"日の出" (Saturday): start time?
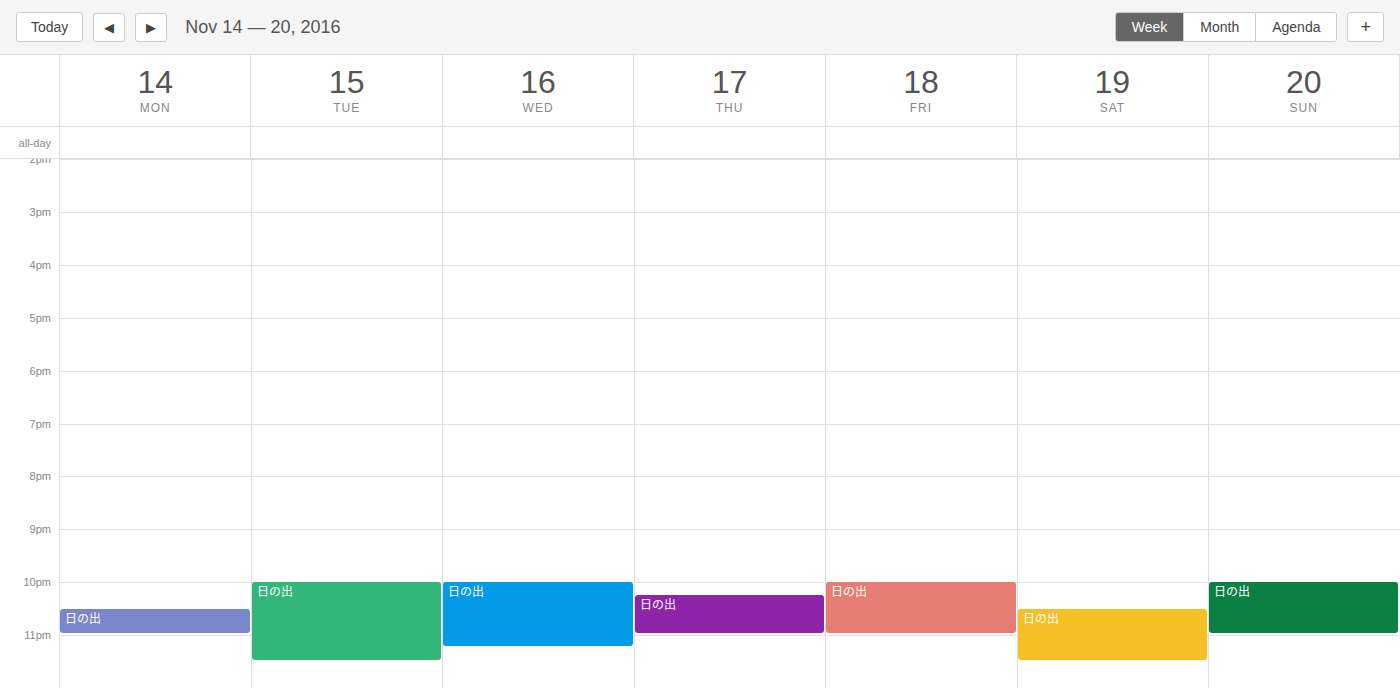
10:30 PM